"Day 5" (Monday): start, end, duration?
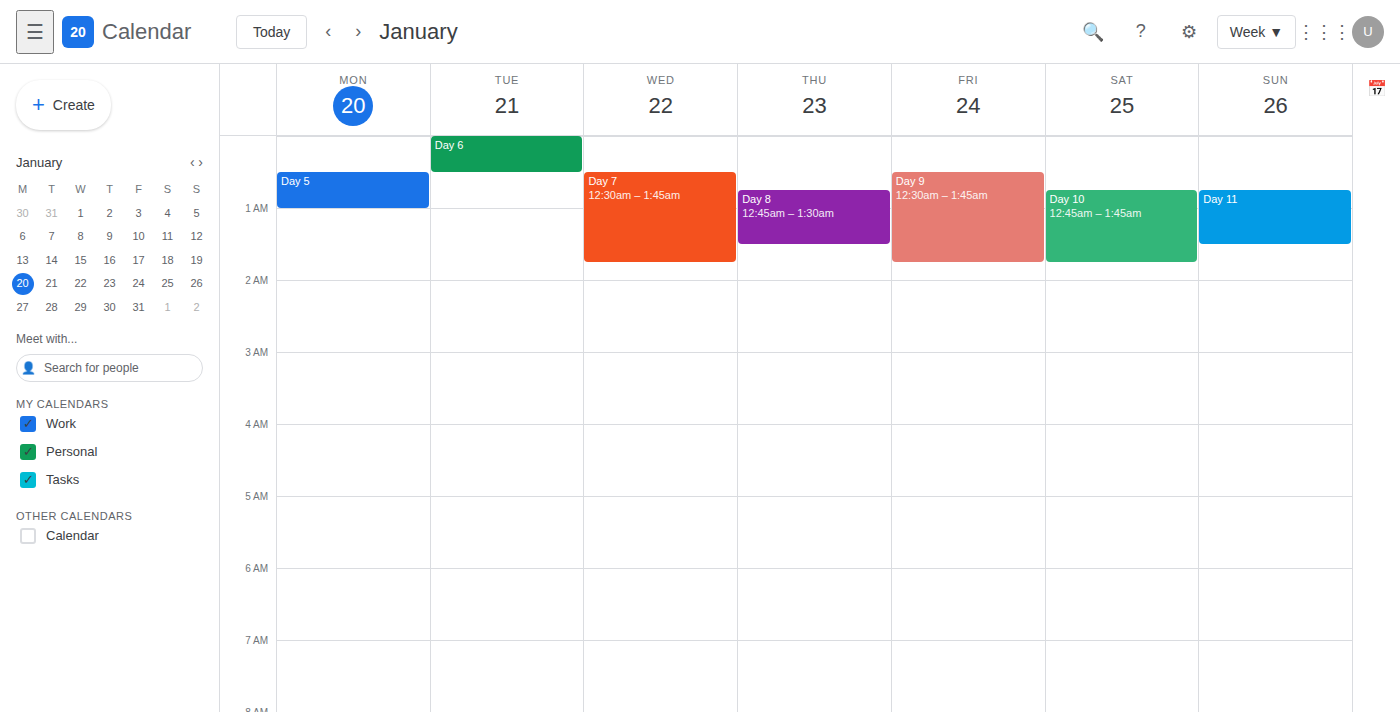
00:30 to 01:00, 30 minutes